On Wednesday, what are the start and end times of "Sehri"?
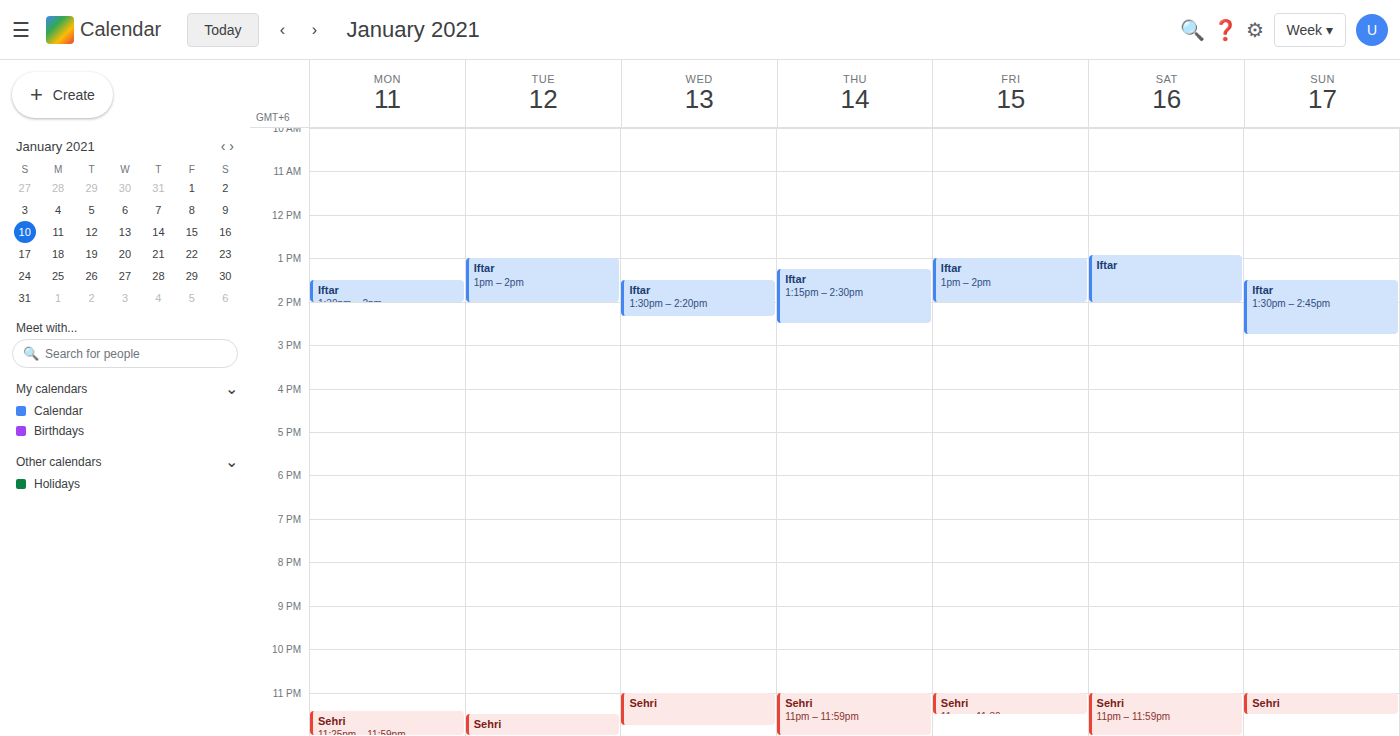
11:00 PM to 11:45 PM